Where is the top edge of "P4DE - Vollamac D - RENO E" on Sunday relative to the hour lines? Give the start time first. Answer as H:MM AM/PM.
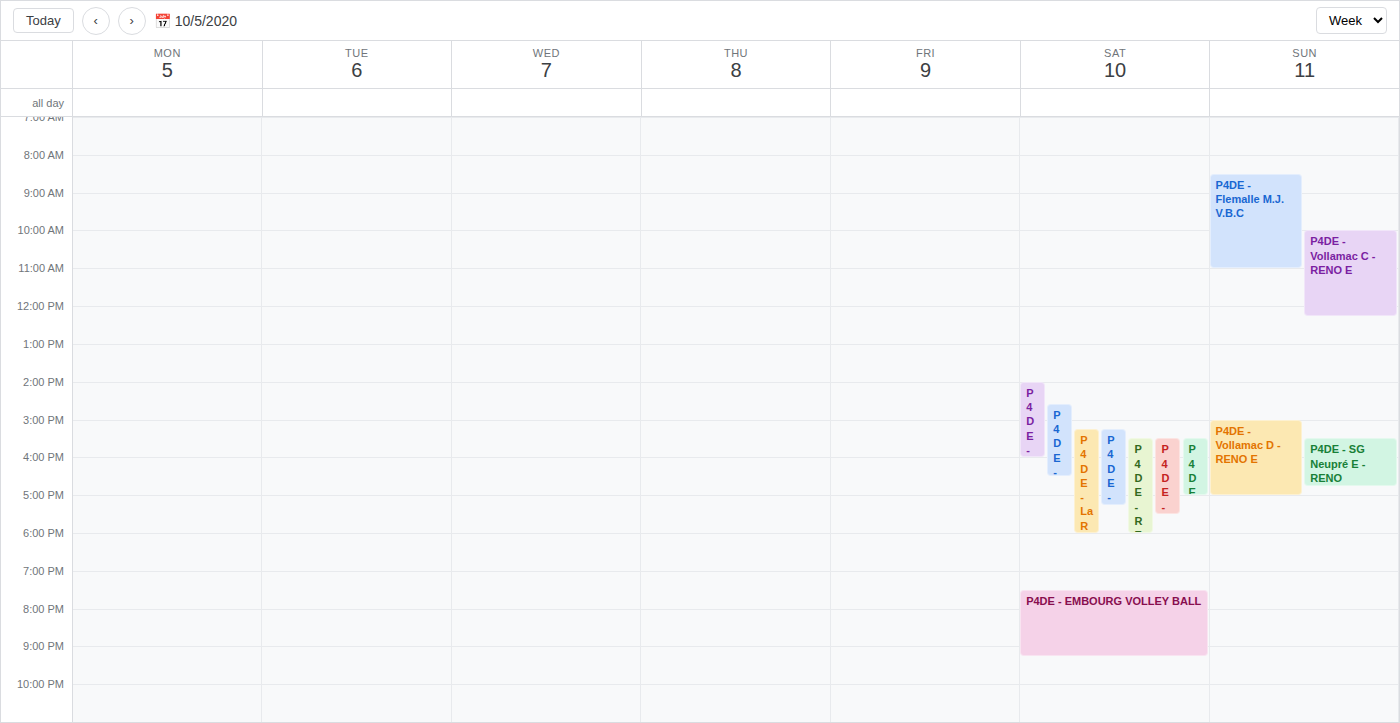
3:00 PM -- exactly on the 3 PM line.